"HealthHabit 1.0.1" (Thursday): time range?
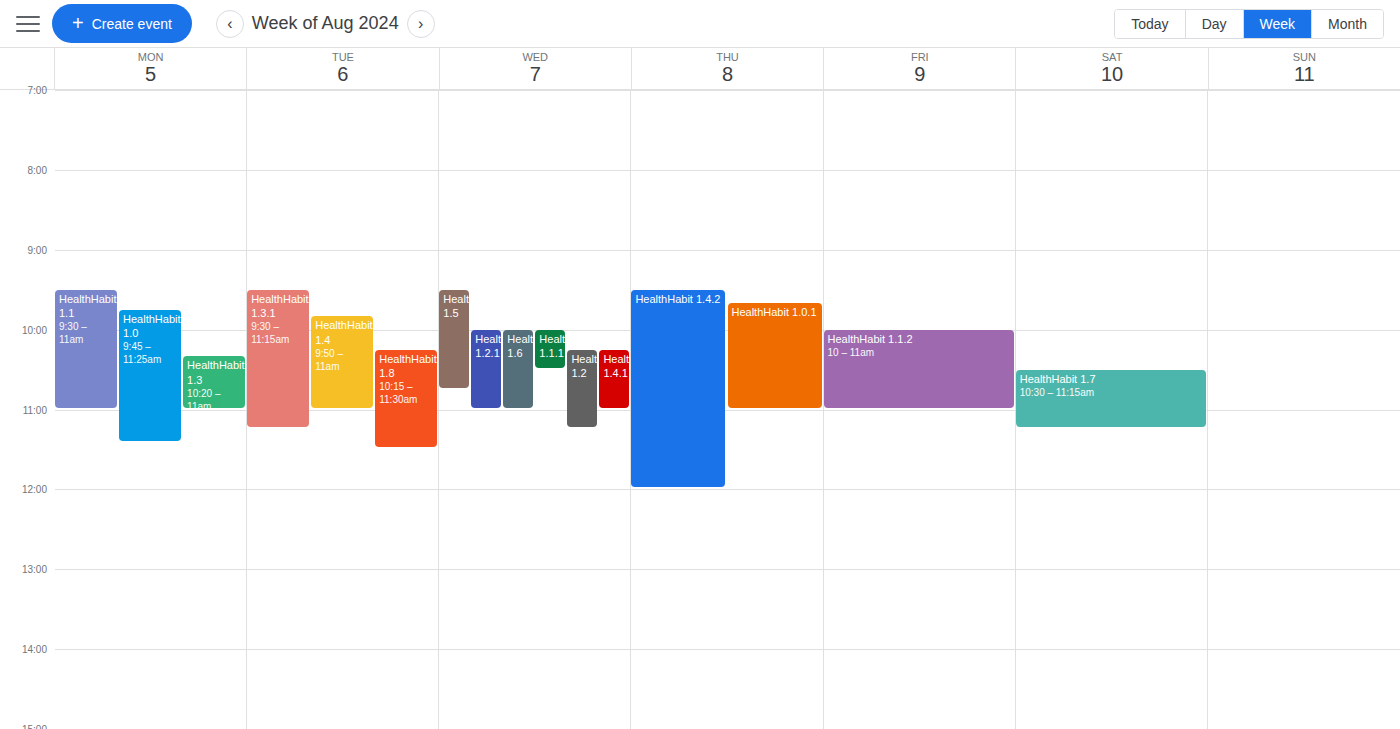
9:40 AM to 11:00 AM